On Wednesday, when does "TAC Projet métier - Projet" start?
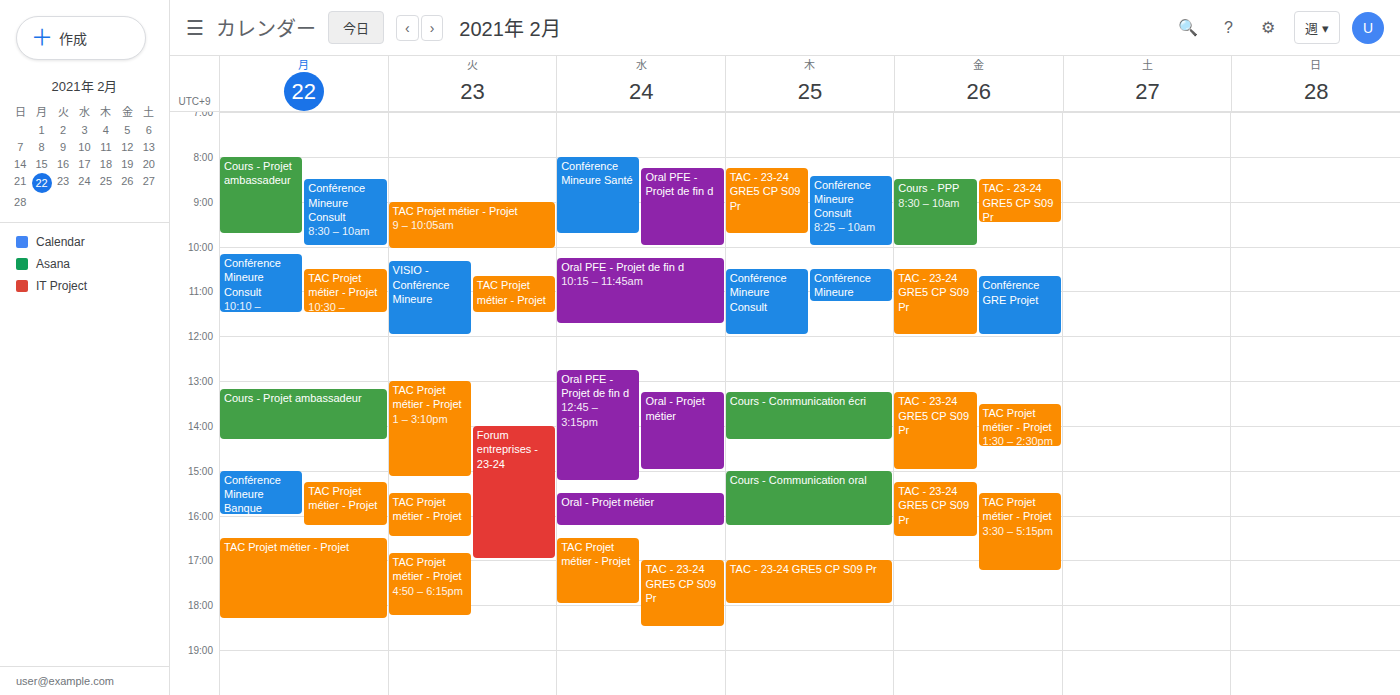
4:30 PM